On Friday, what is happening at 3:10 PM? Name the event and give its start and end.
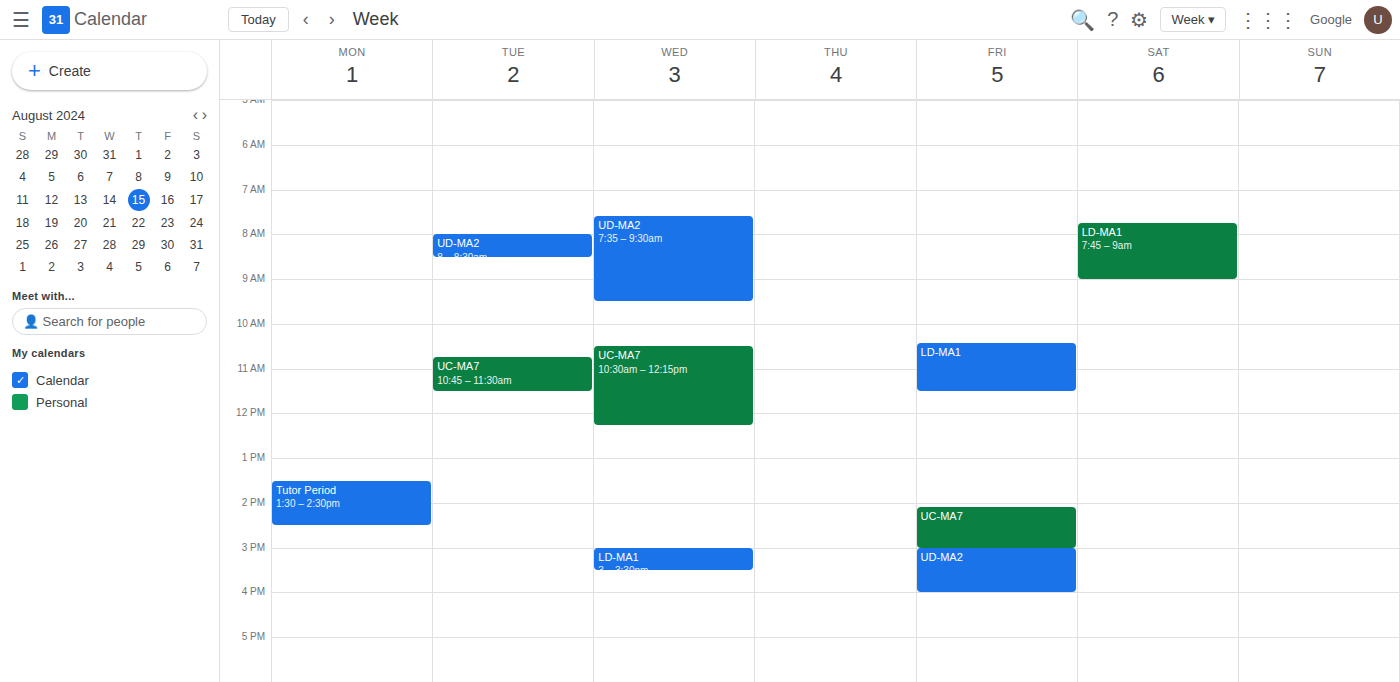
"UD-MA2", 3:00 PM to 4:00 PM